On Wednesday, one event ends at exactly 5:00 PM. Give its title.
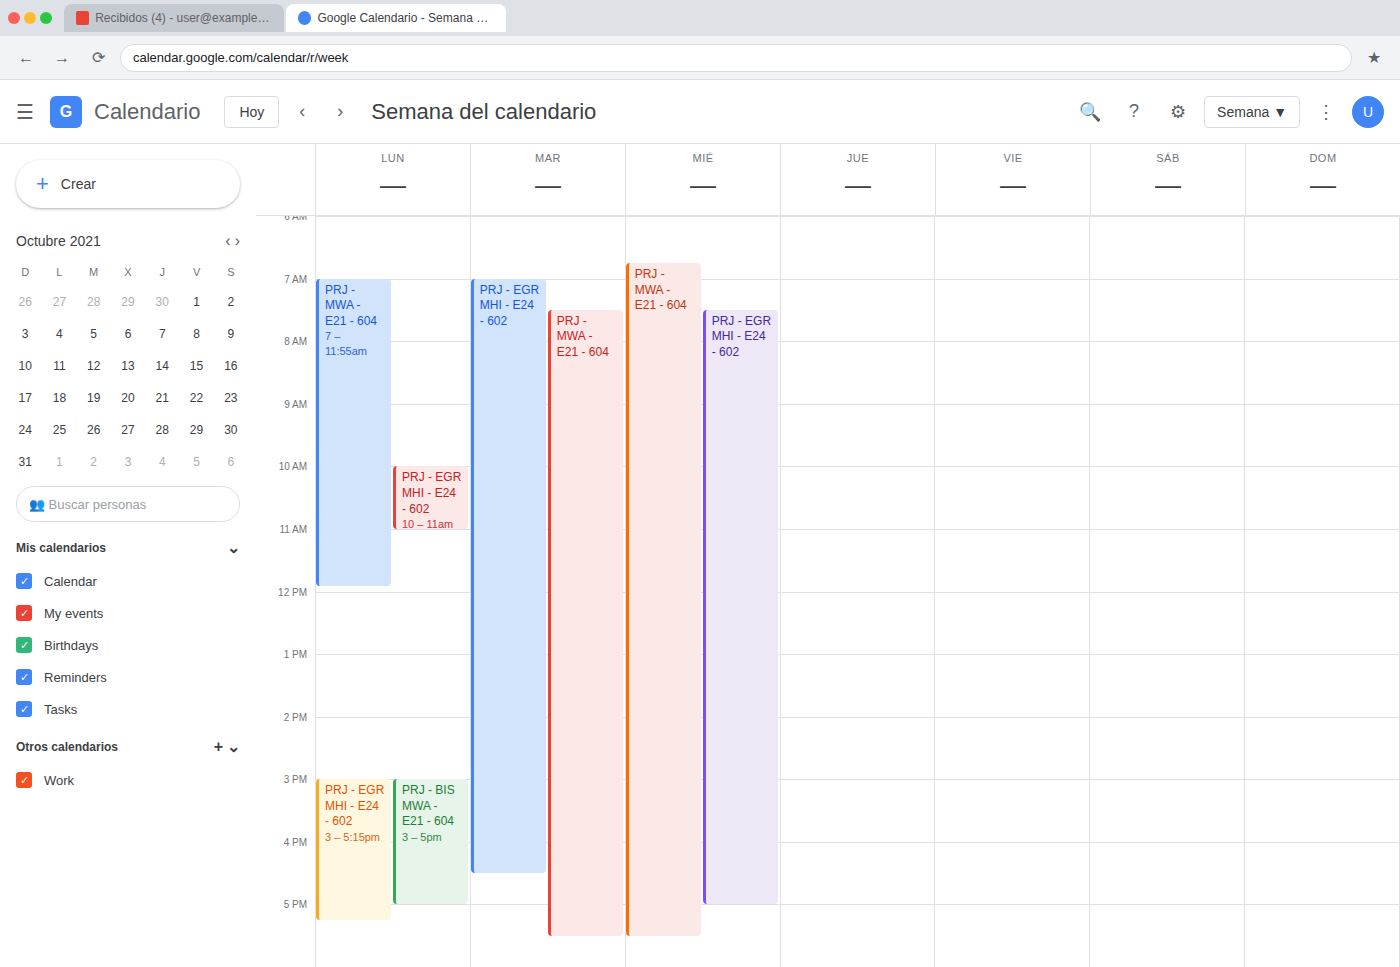
"PRJ - EGR MHI - E24 - 602"